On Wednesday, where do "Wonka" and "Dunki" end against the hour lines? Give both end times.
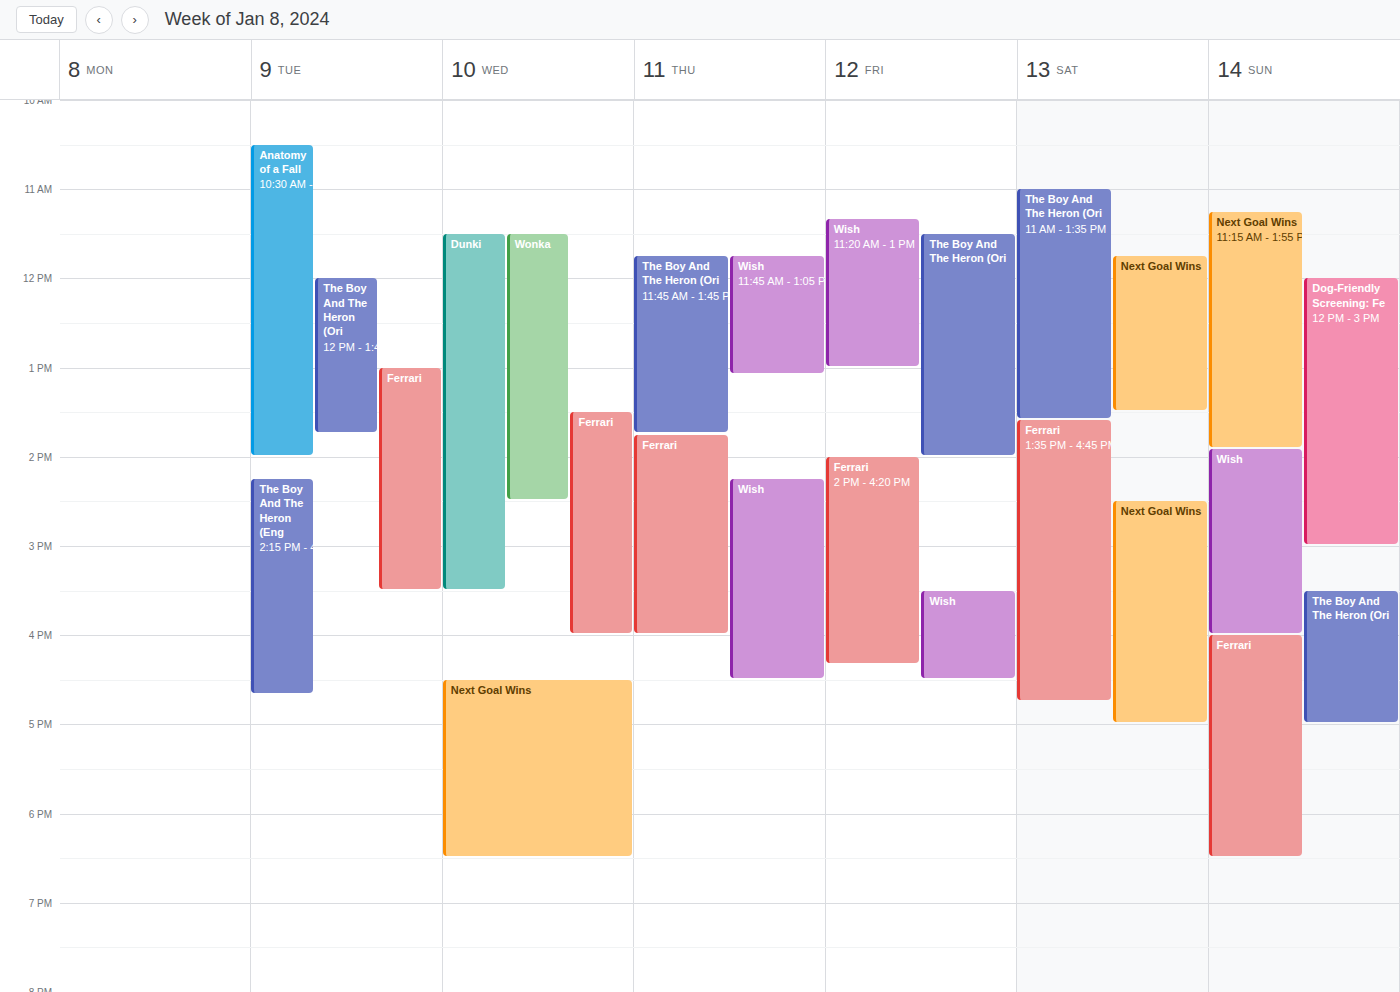
"Wonka": 2:30 PM, halfway between the 2 PM and 3 PM lines. "Dunki": 3:30 PM, halfway between the 3 PM and 4 PM lines.